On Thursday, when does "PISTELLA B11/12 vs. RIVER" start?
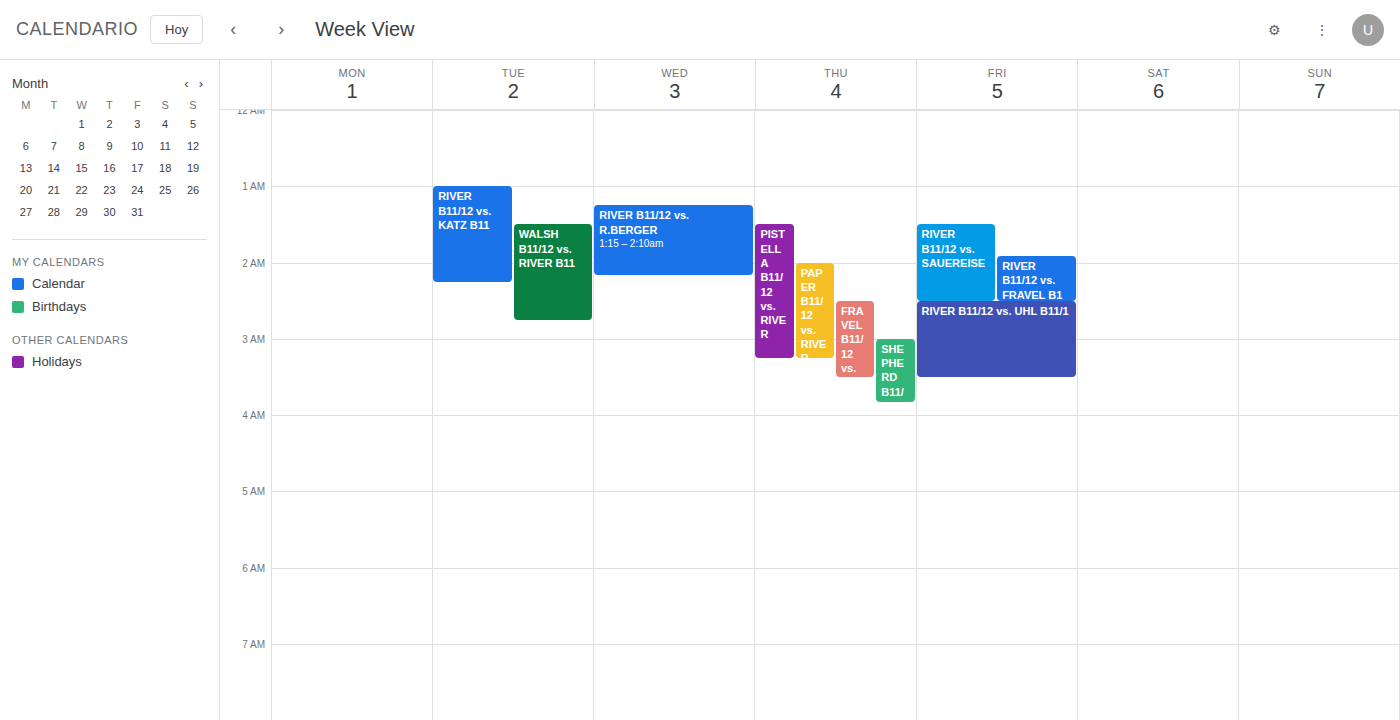
1:30 AM